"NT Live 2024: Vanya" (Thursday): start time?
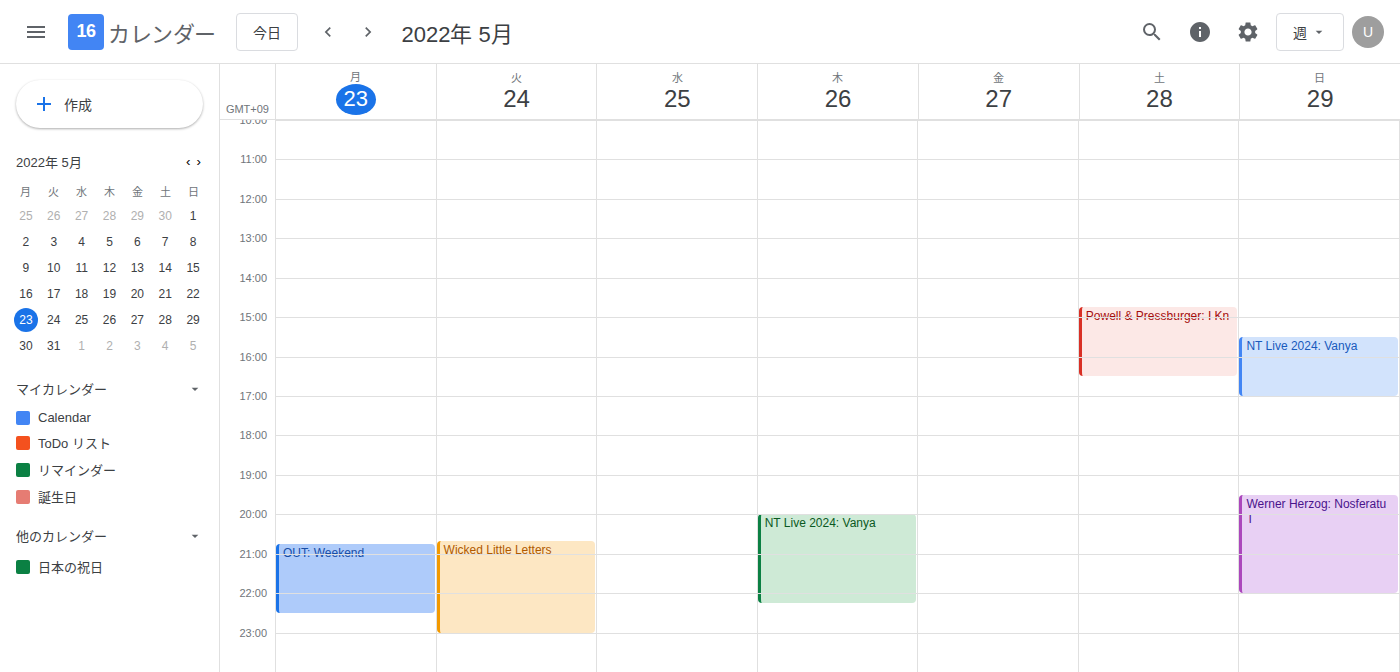
8:00 PM